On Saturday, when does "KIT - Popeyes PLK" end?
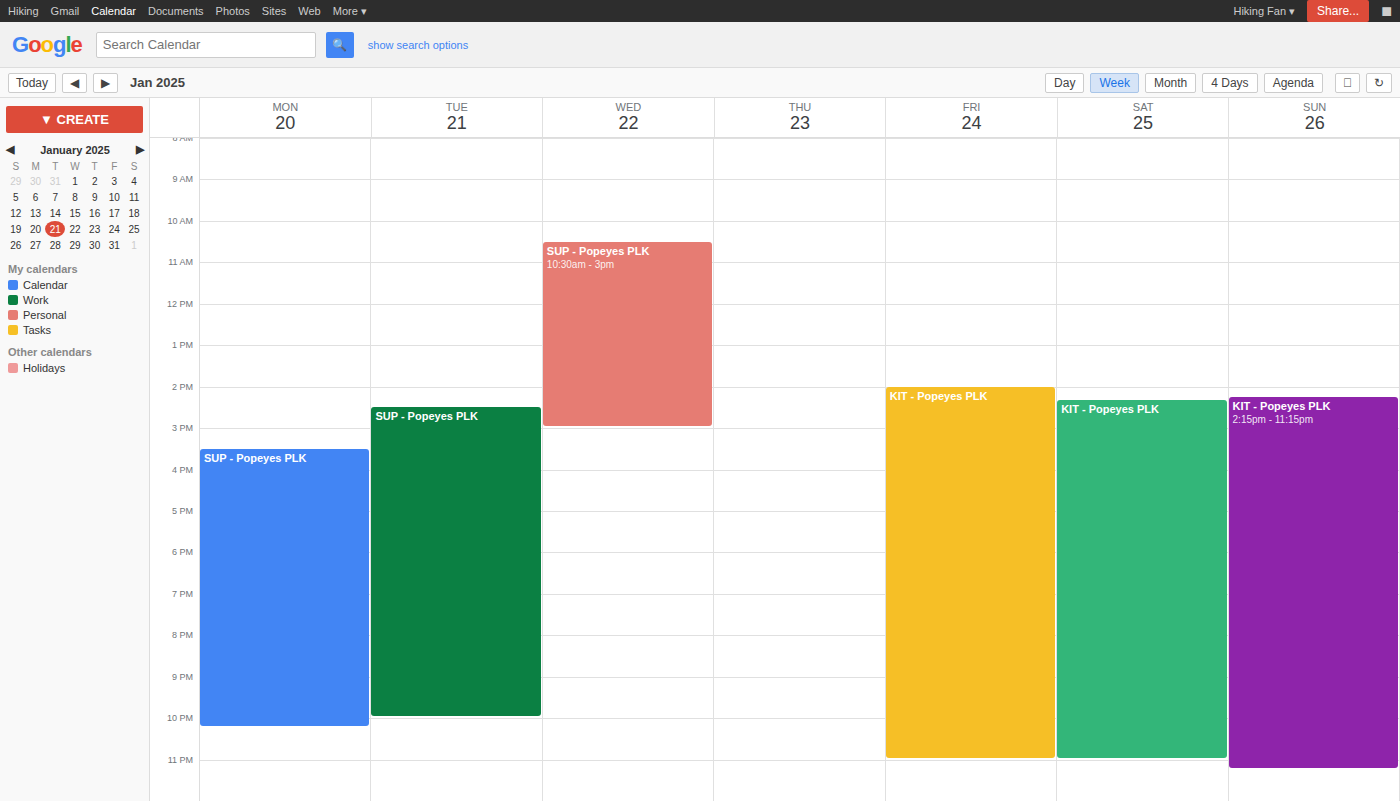
11:00 PM